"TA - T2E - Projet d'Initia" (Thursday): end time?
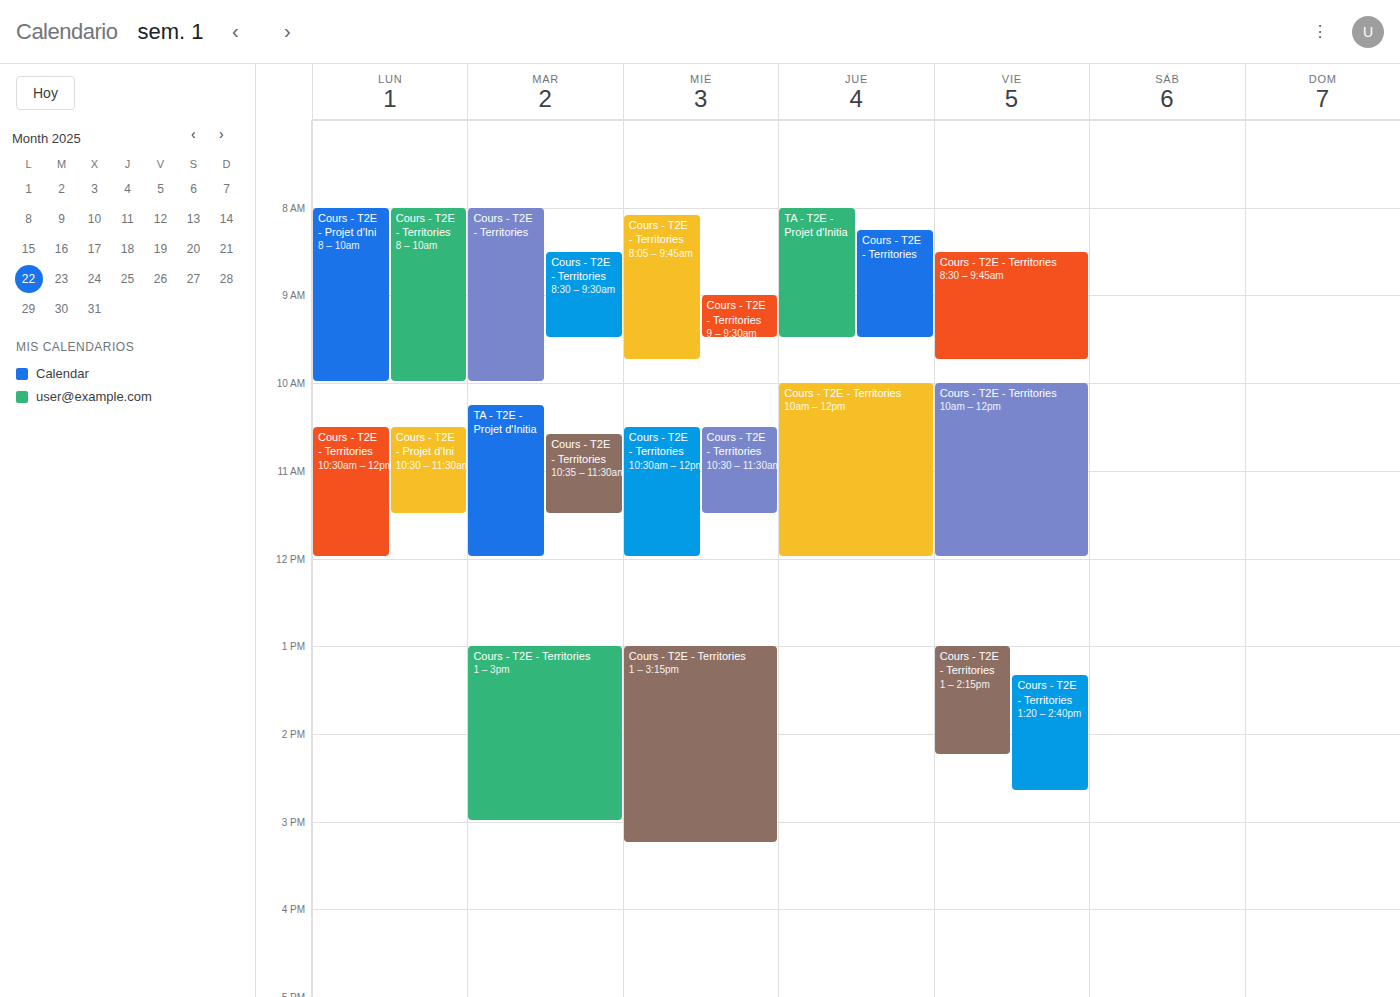
9:30 AM